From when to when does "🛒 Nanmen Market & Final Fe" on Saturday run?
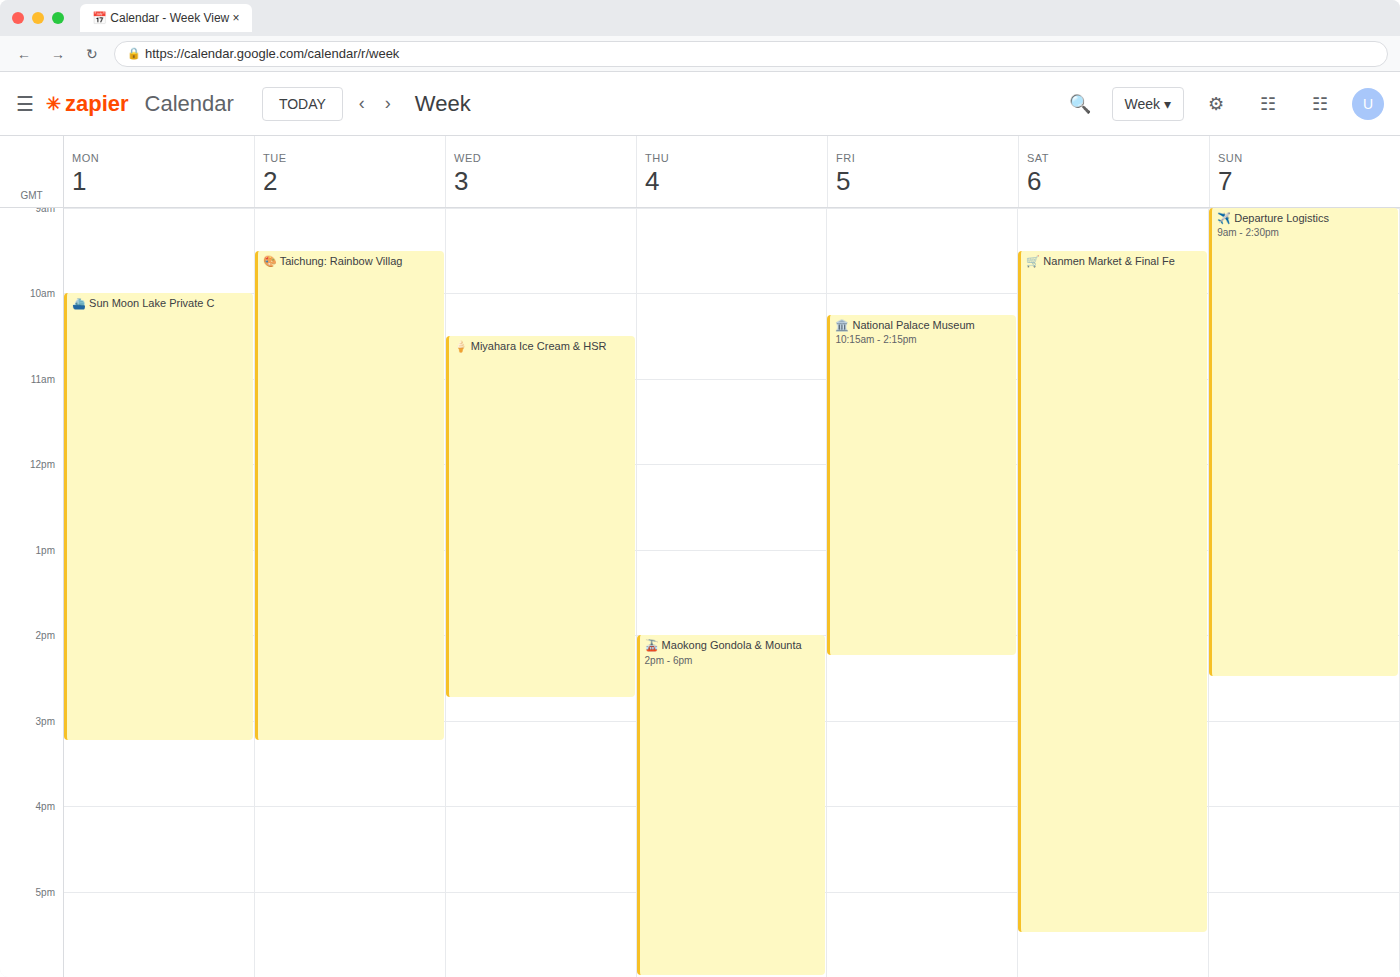
9:30 AM to 5:30 PM